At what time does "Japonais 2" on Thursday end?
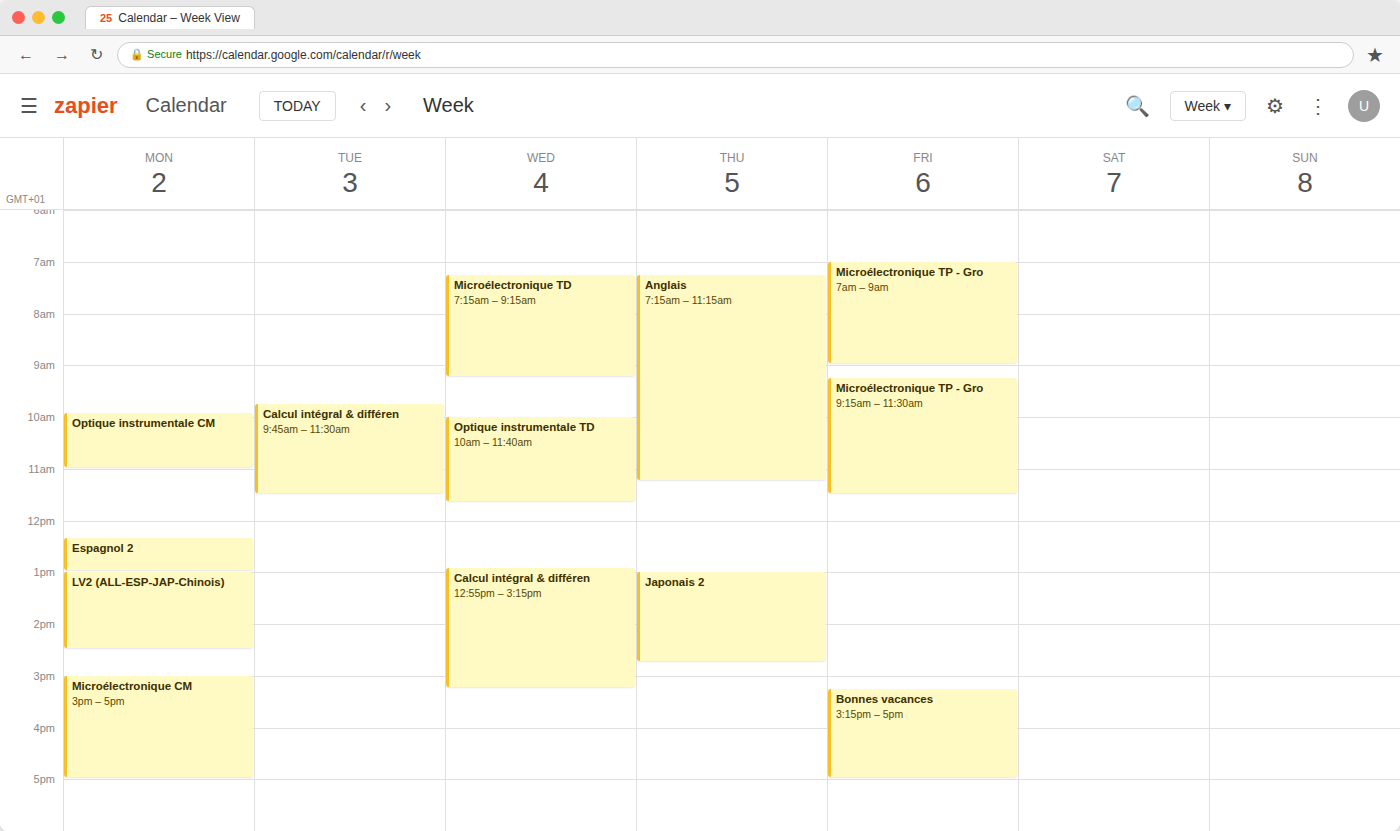
2:45 PM